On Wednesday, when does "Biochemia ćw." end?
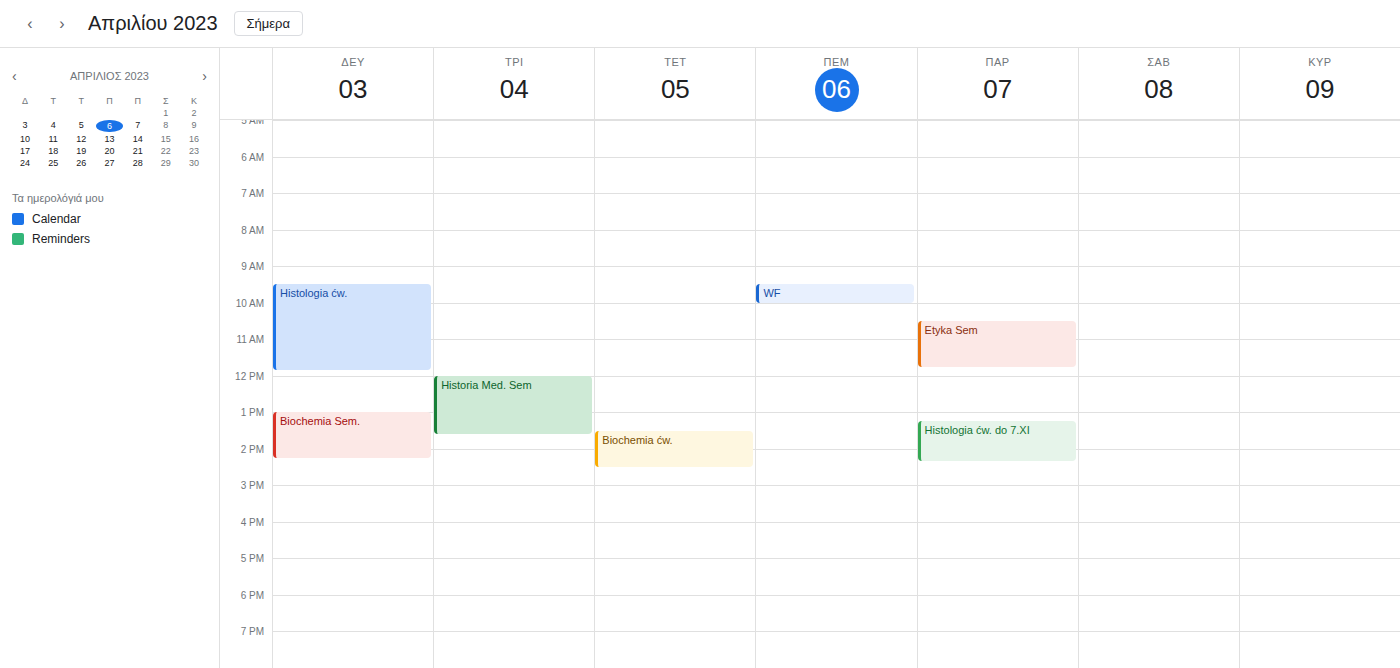
14:30